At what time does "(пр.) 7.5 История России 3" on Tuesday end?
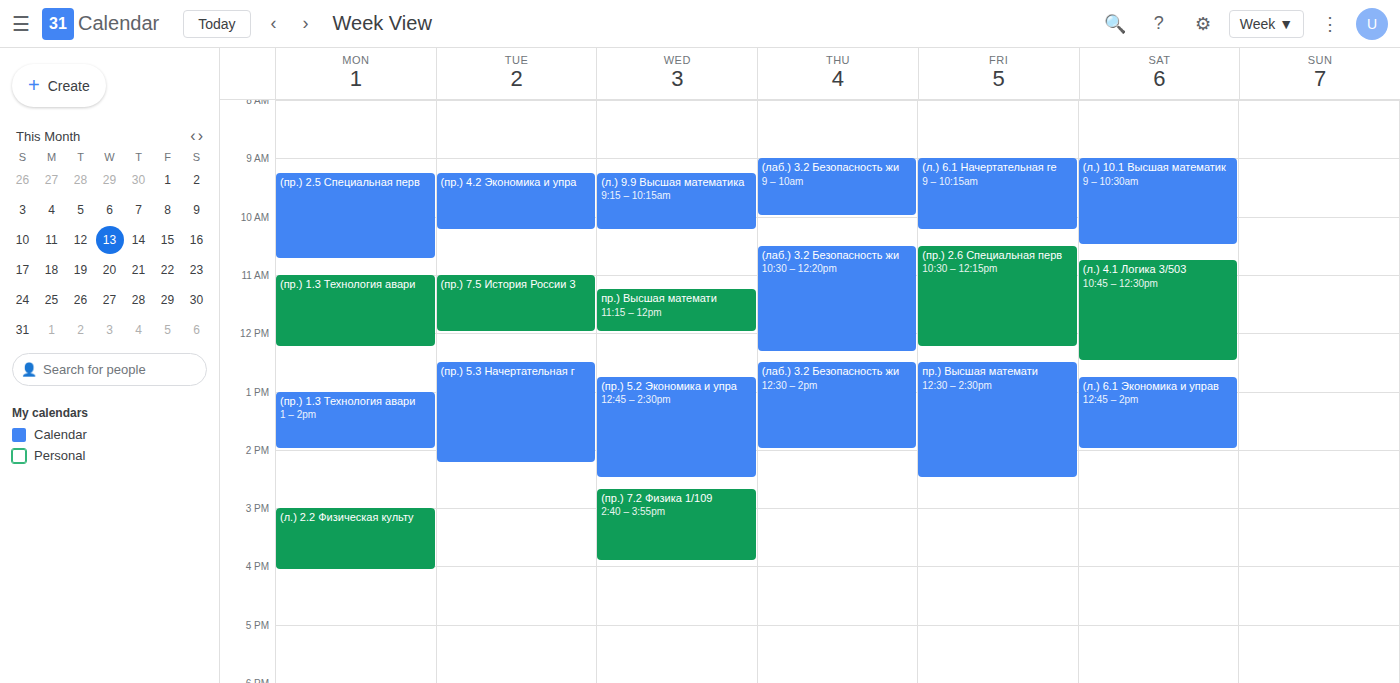
12:00 PM